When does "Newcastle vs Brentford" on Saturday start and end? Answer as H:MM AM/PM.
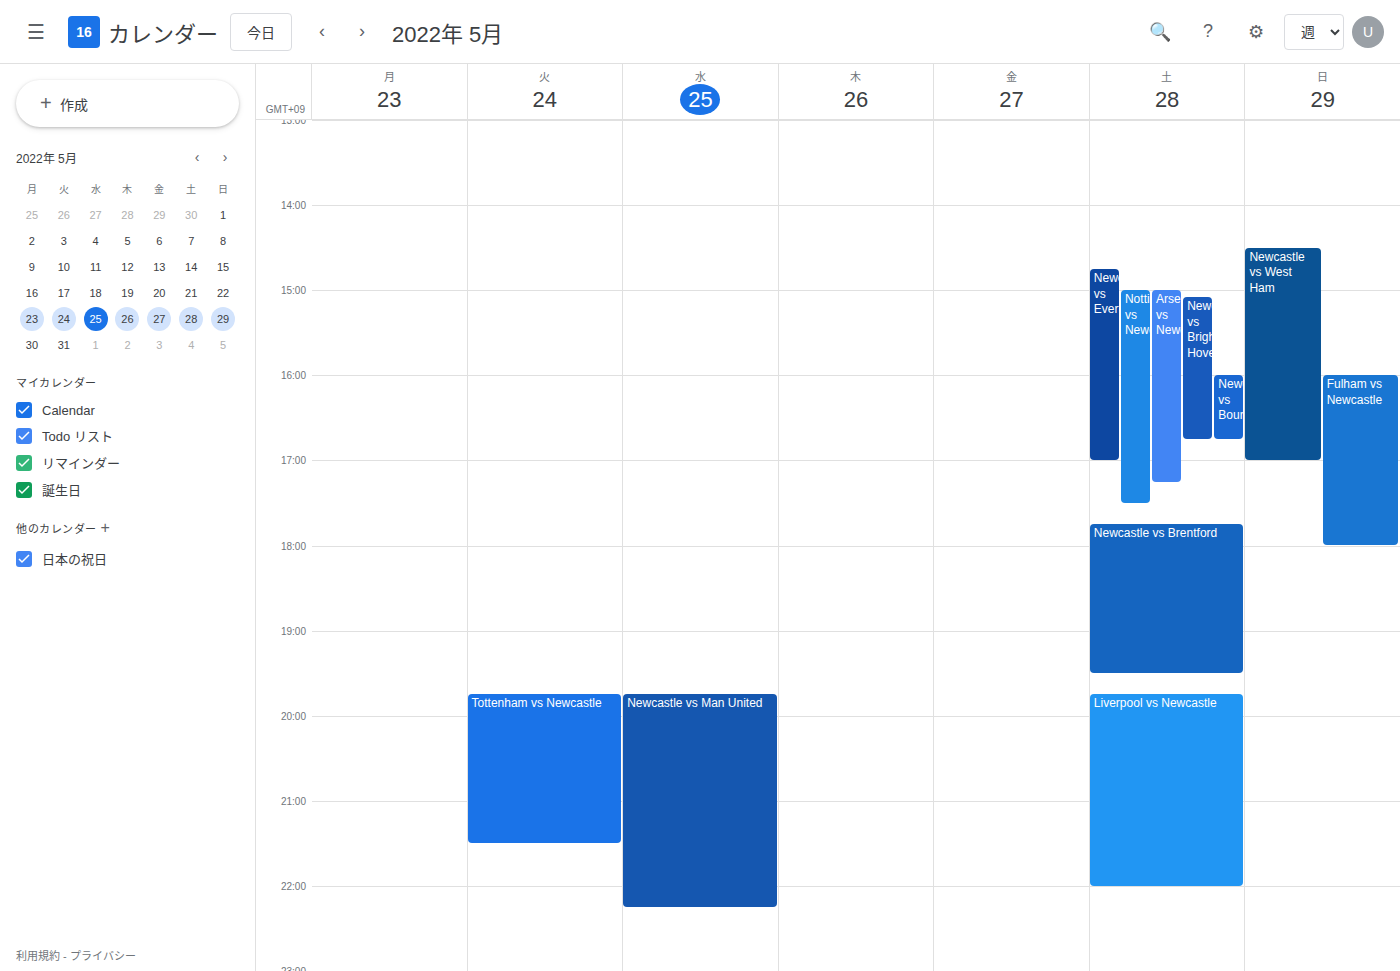
5:45 PM to 7:30 PM